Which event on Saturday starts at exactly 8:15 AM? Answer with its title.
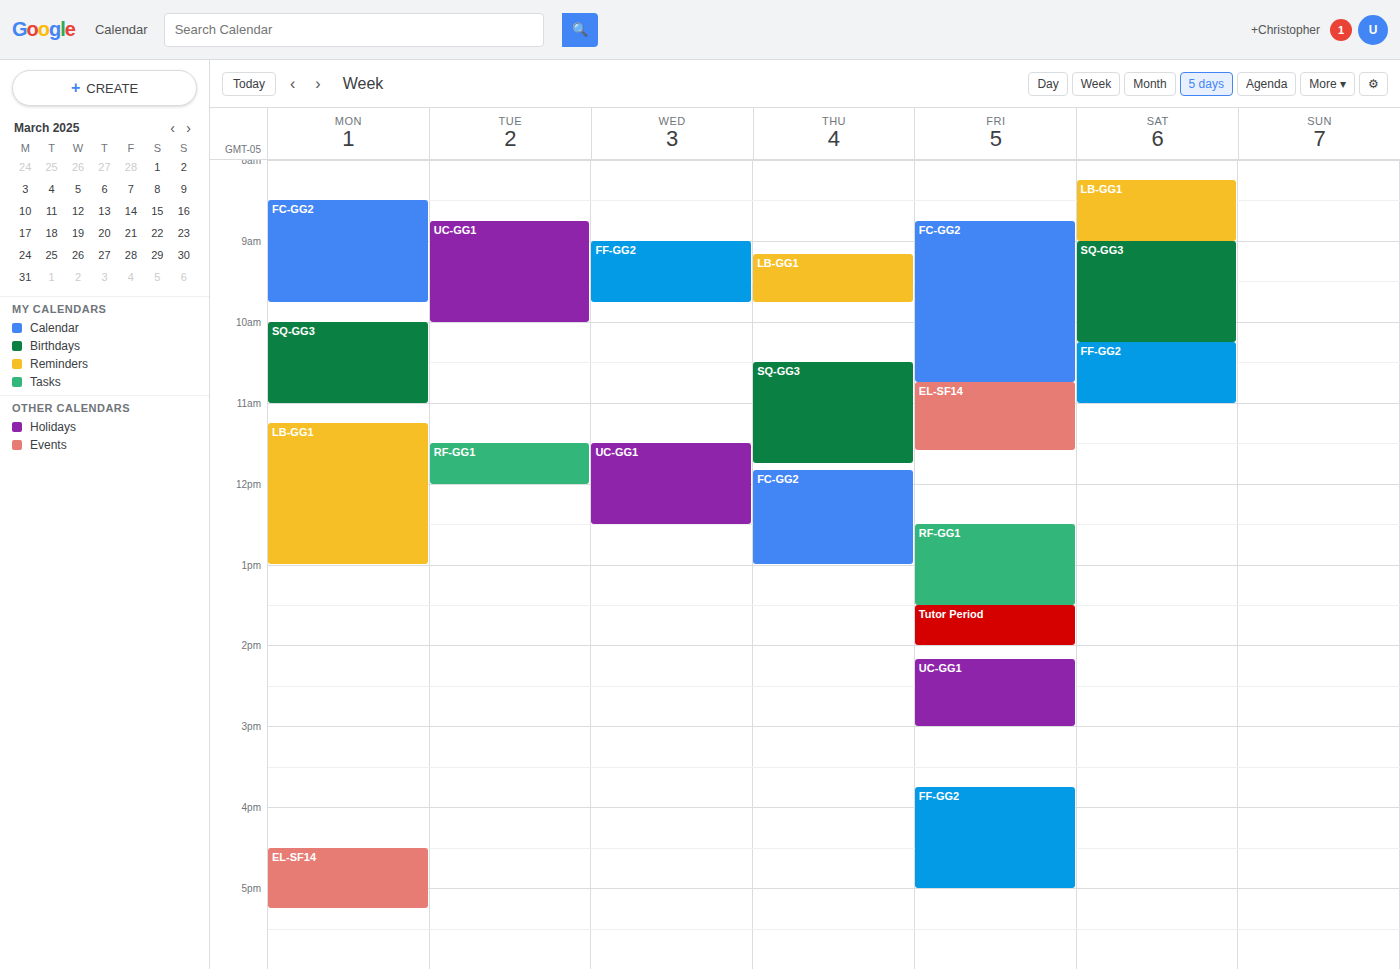
"LB-GG1"